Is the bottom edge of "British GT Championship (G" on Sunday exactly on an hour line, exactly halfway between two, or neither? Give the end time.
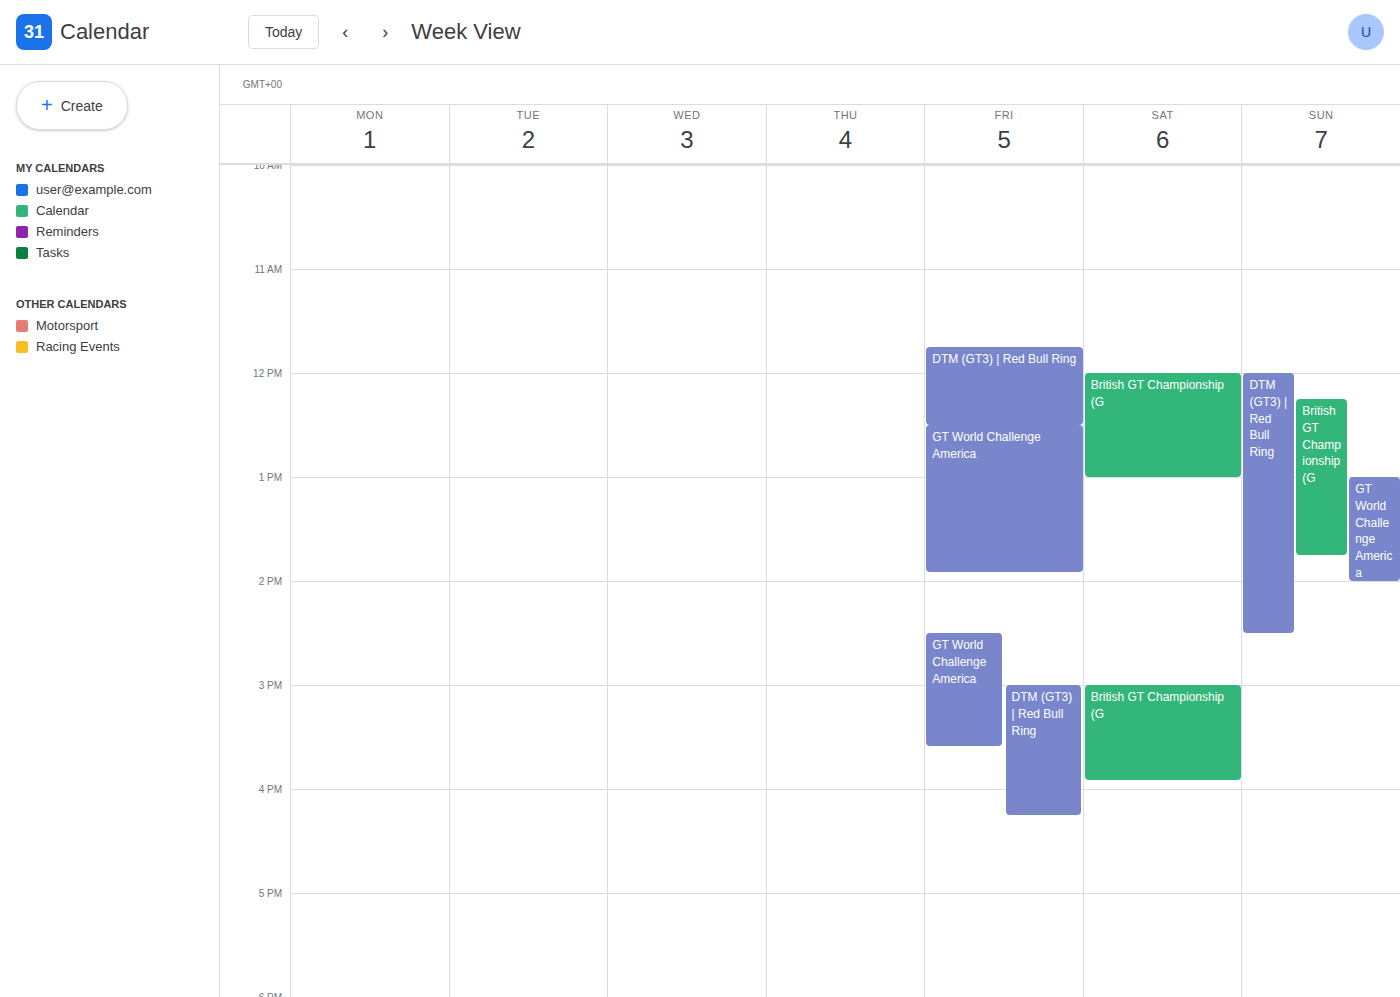
1:45 PM -- neither: three quarters of the way from the 1 PM line to the 2 PM line.